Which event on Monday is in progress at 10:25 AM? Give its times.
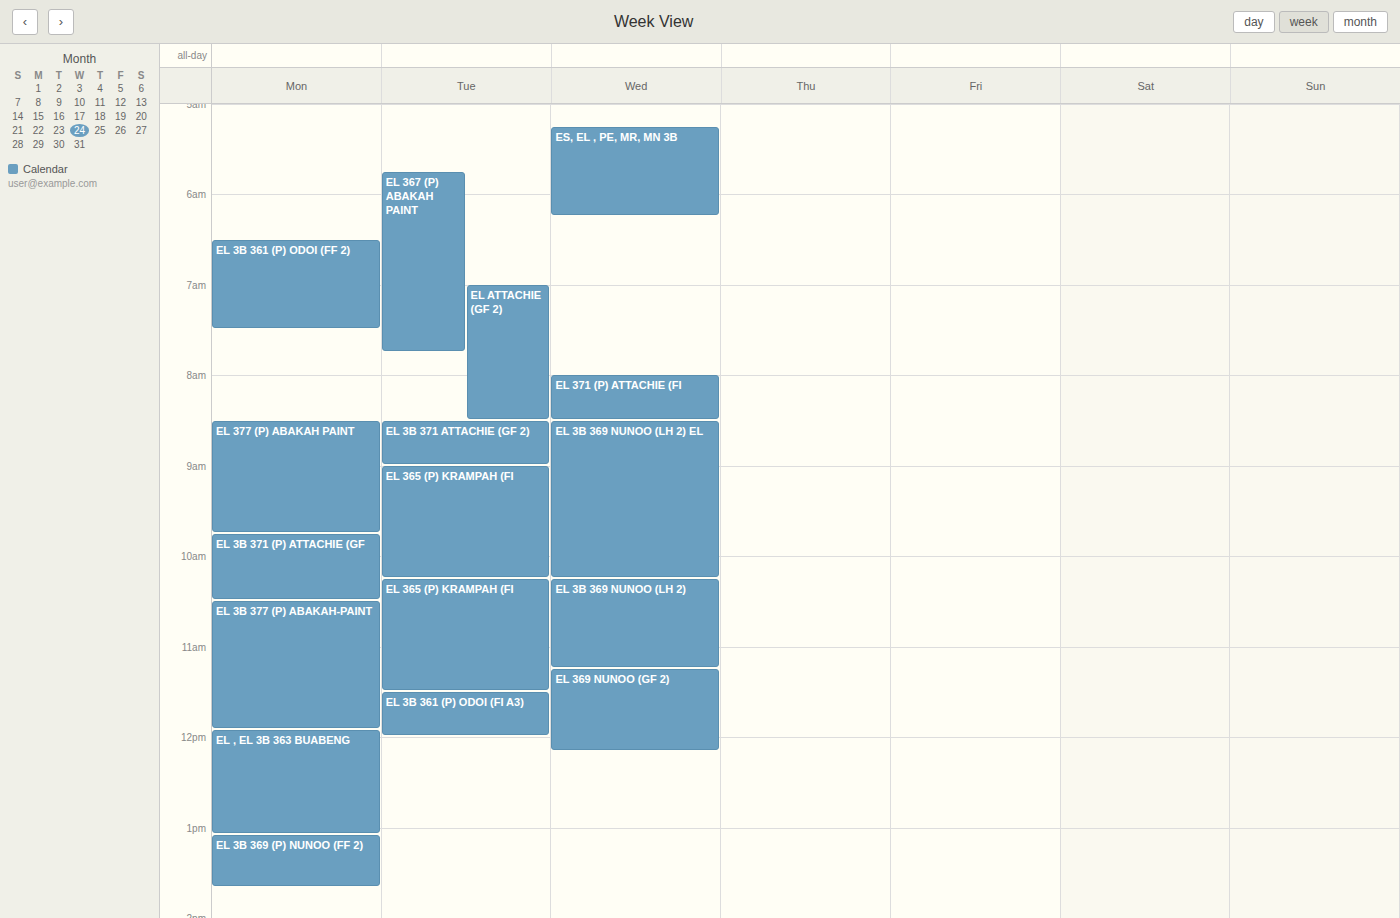
"EL 3B 371 (P) ATTACHIE (GF", 9:45 AM to 10:30 AM